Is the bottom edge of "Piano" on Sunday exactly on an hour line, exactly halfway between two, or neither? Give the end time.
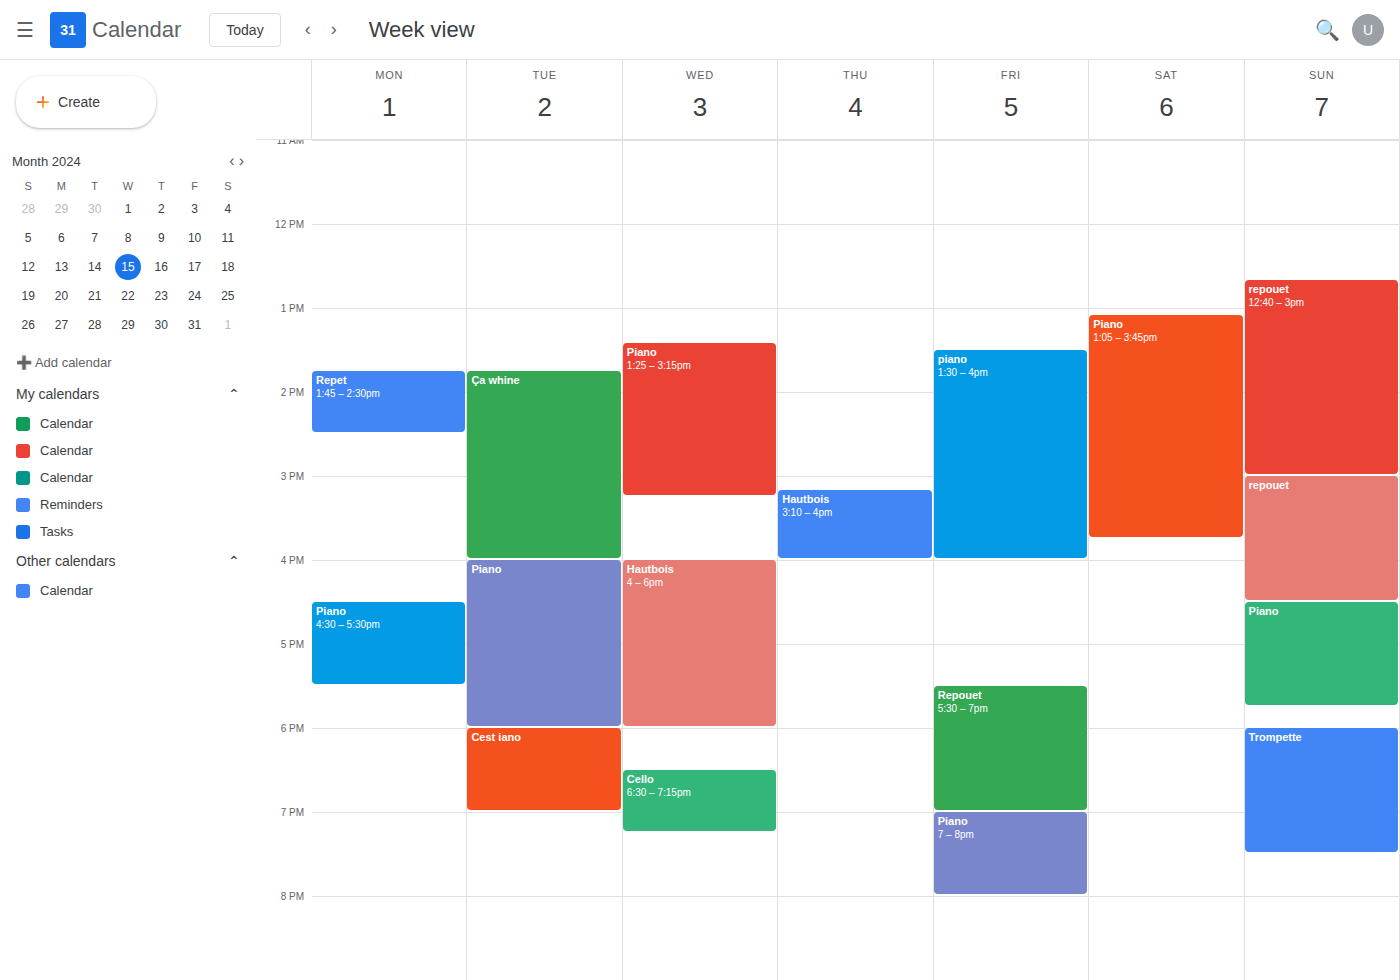
5:45 PM -- neither: three quarters of the way from the 5 PM line to the 6 PM line.